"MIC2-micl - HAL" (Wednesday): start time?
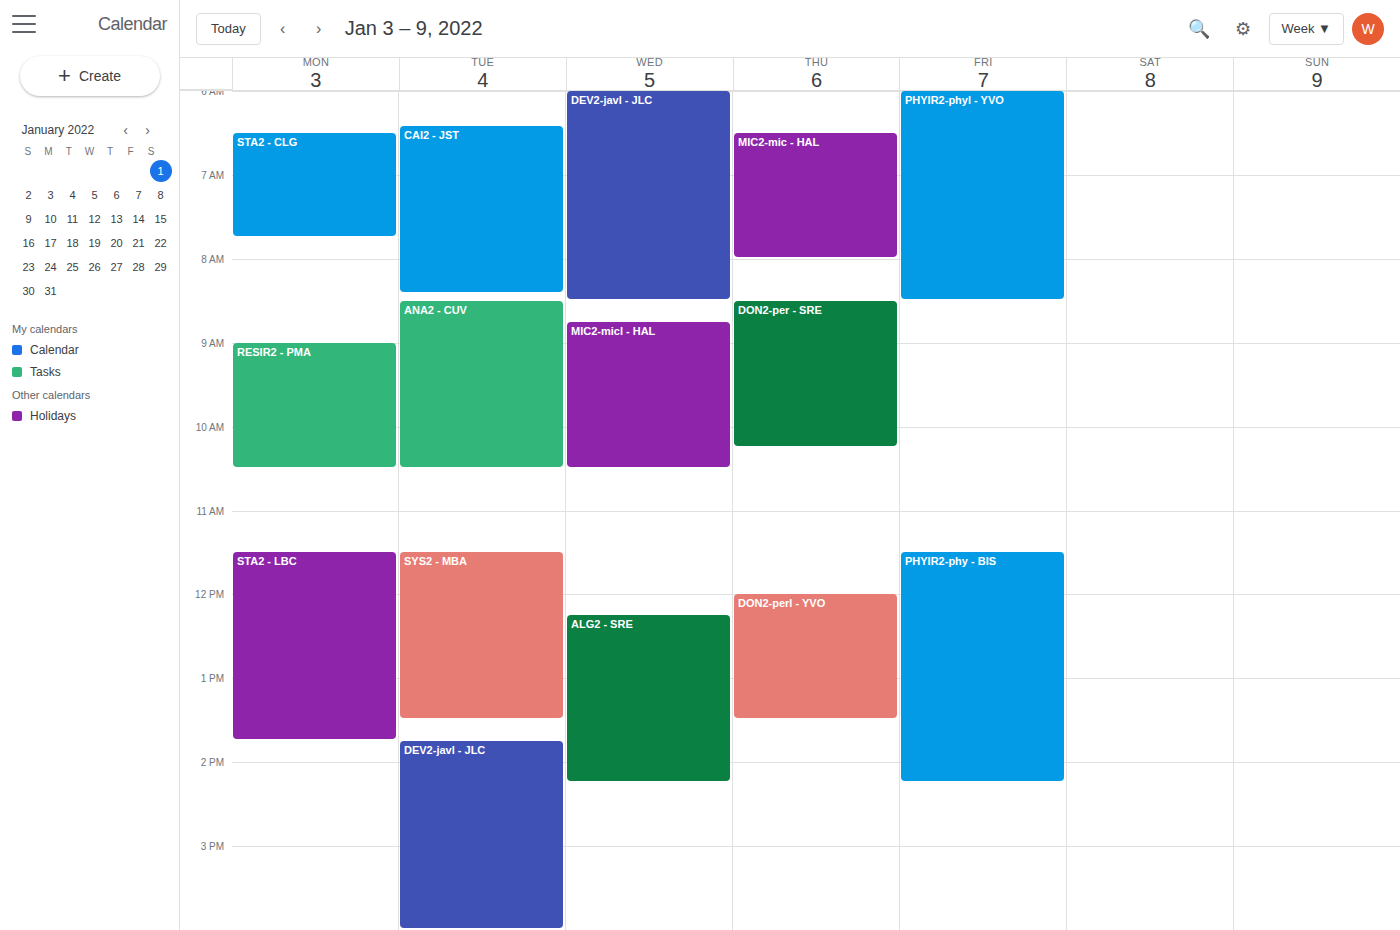
8:45 AM